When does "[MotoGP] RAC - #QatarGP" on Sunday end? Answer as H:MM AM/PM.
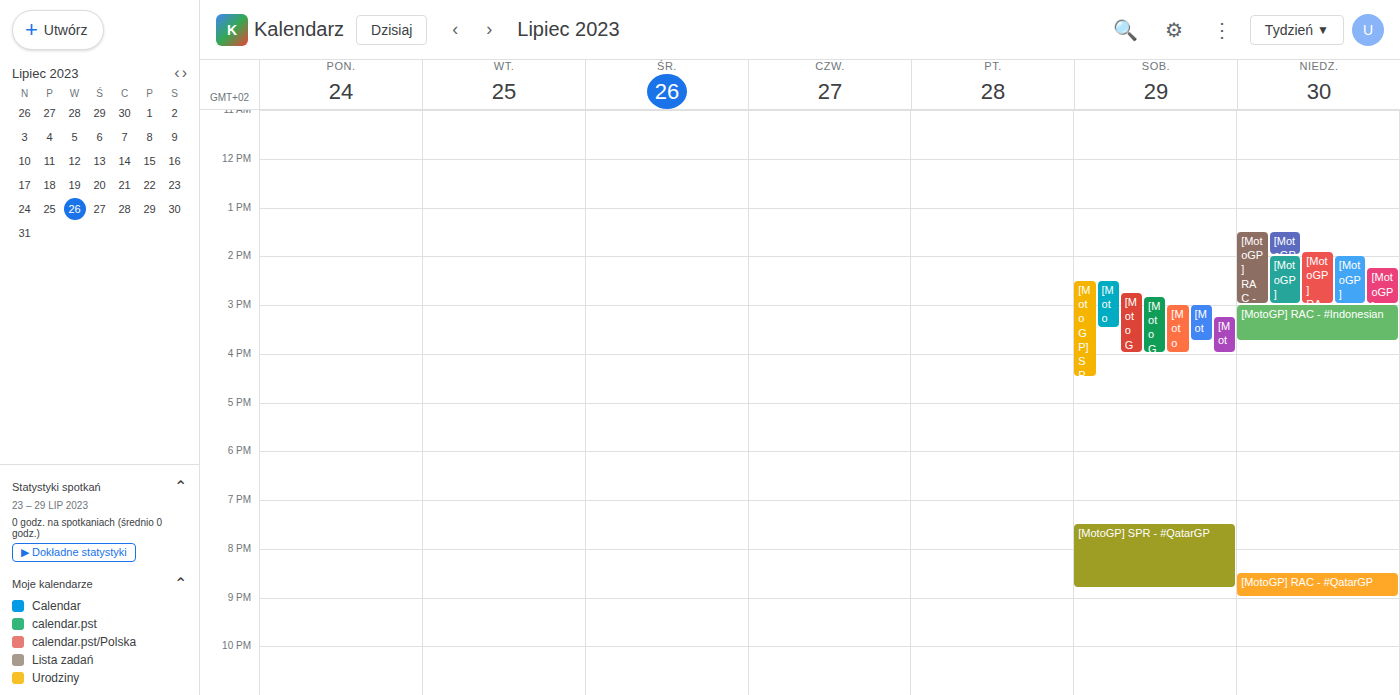
9:00 PM